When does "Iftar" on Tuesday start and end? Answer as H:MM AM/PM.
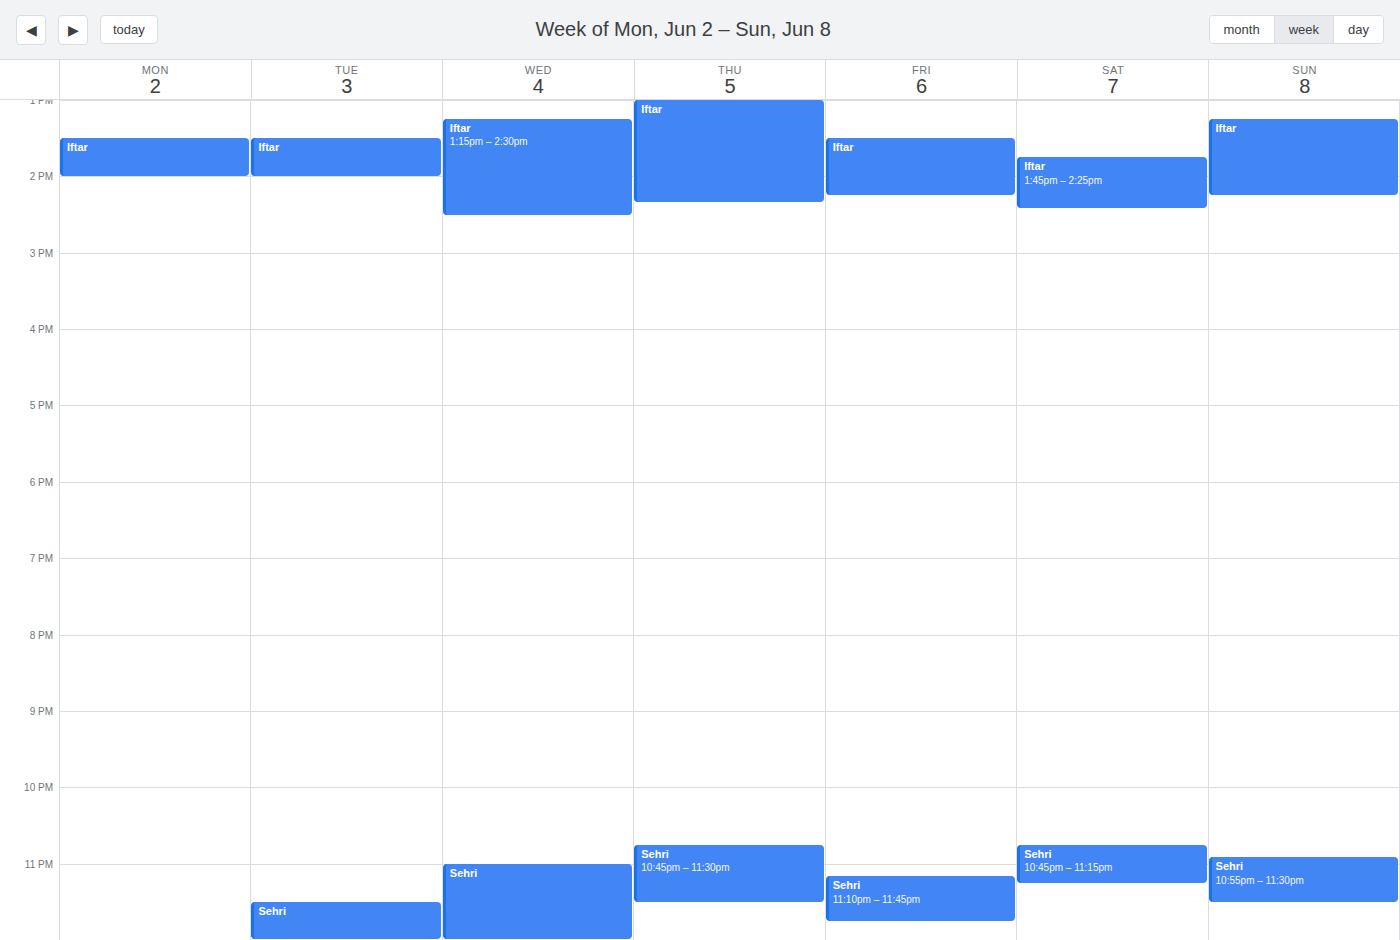
1:30 PM to 2:00 PM